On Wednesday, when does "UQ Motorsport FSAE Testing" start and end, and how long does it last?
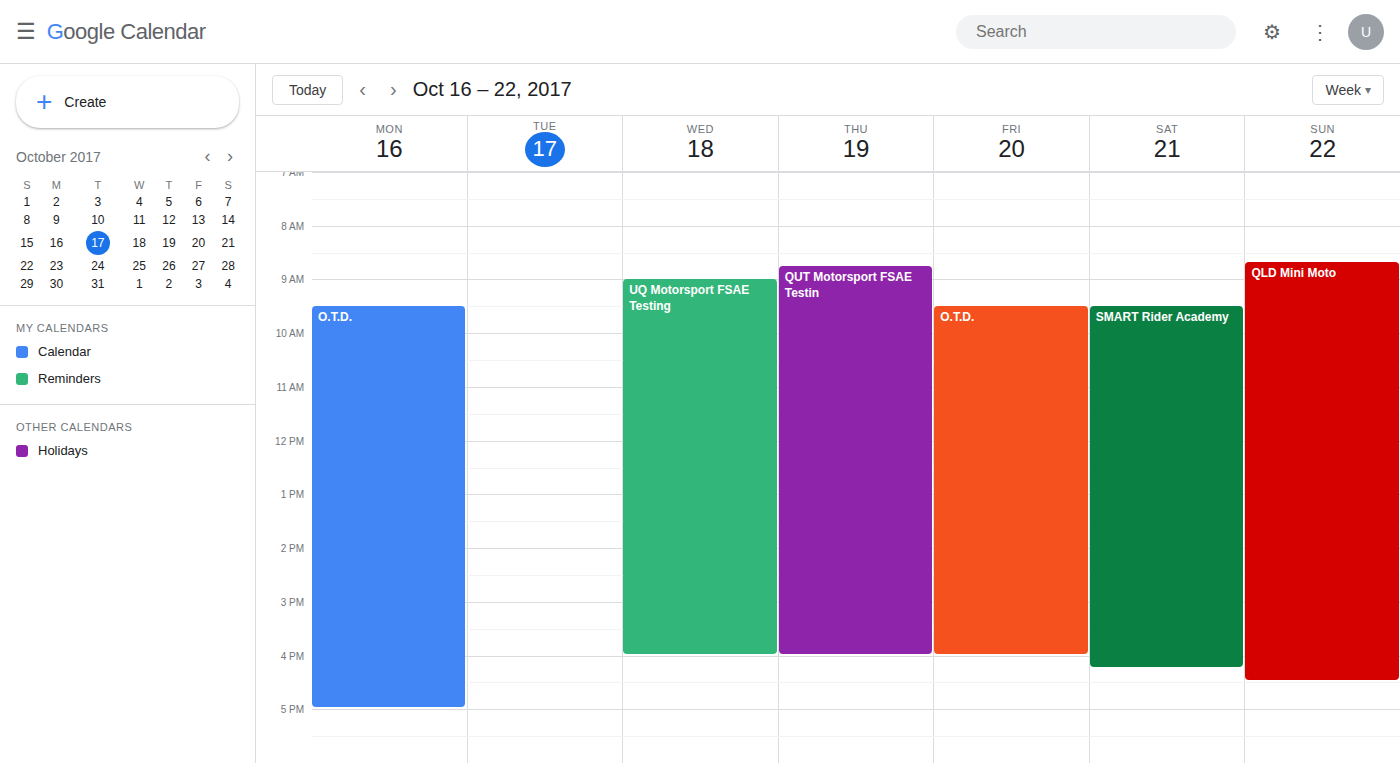
9:00 AM to 4:00 PM, 7 hours